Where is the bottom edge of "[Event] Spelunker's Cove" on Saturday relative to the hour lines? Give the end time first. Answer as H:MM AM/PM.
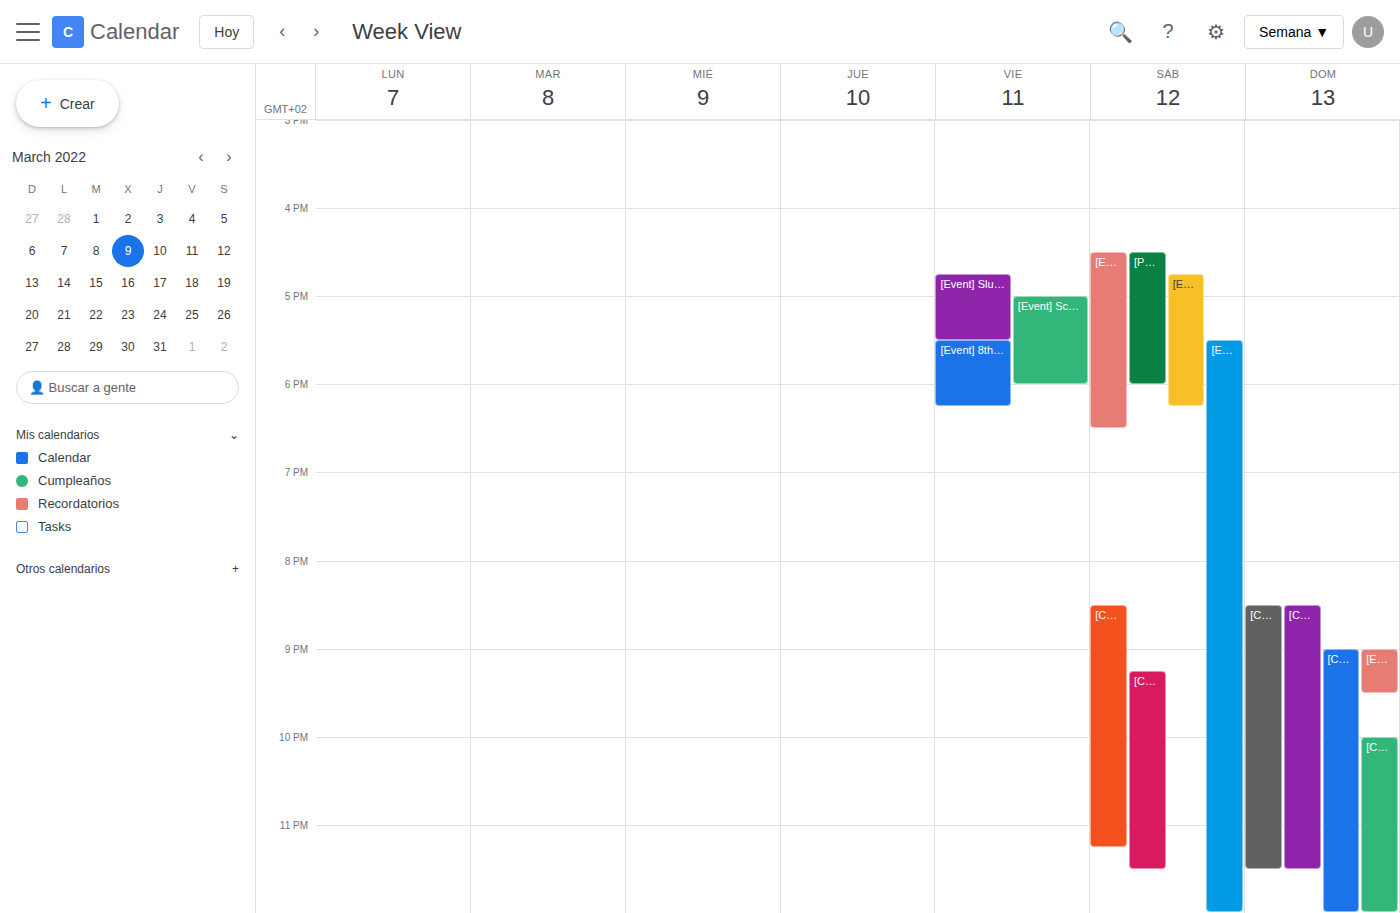
6:30 PM -- halfway between the 6 PM and 7 PM lines.